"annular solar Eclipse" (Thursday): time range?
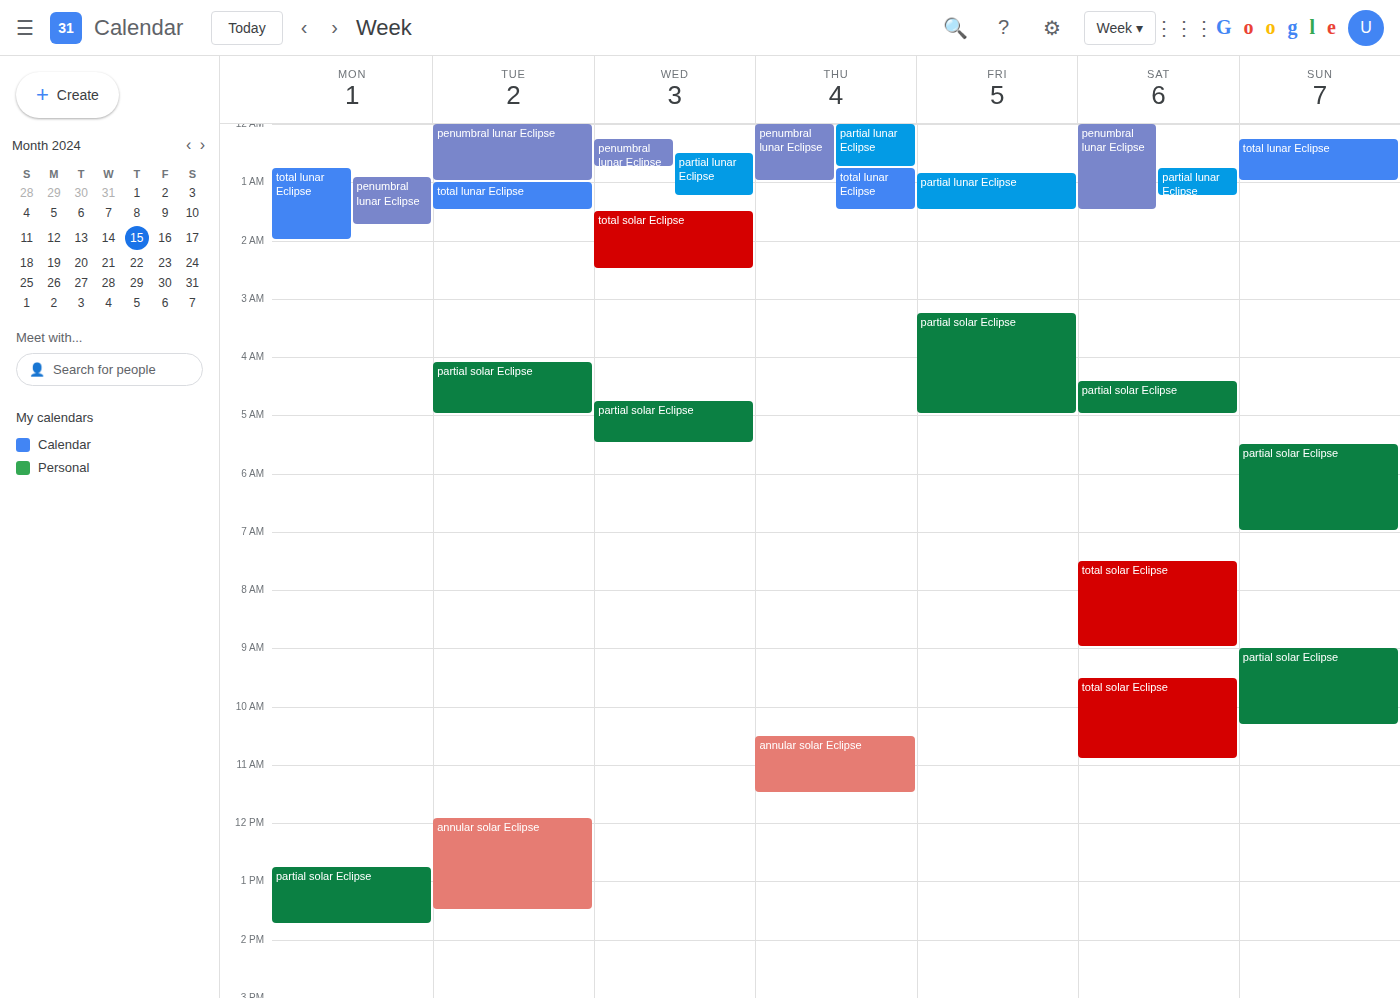
10:30 AM to 11:30 AM